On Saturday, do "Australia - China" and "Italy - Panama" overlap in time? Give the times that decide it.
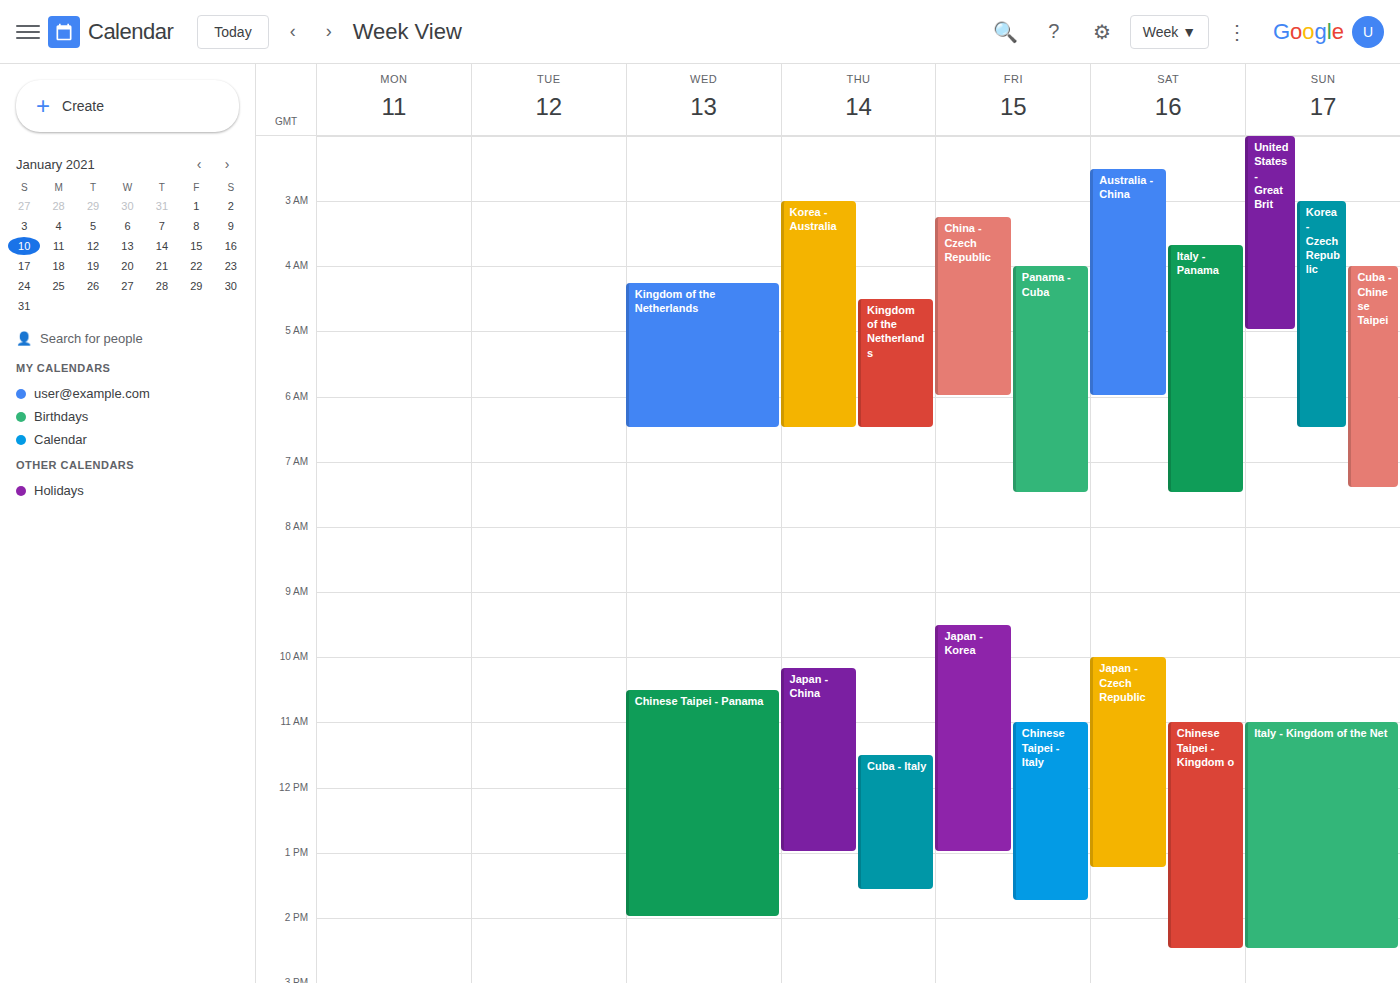
"Italy - Panama" starts at 3:40 AM, before "Australia - China" ends at 6:00 AM -- they overlap.